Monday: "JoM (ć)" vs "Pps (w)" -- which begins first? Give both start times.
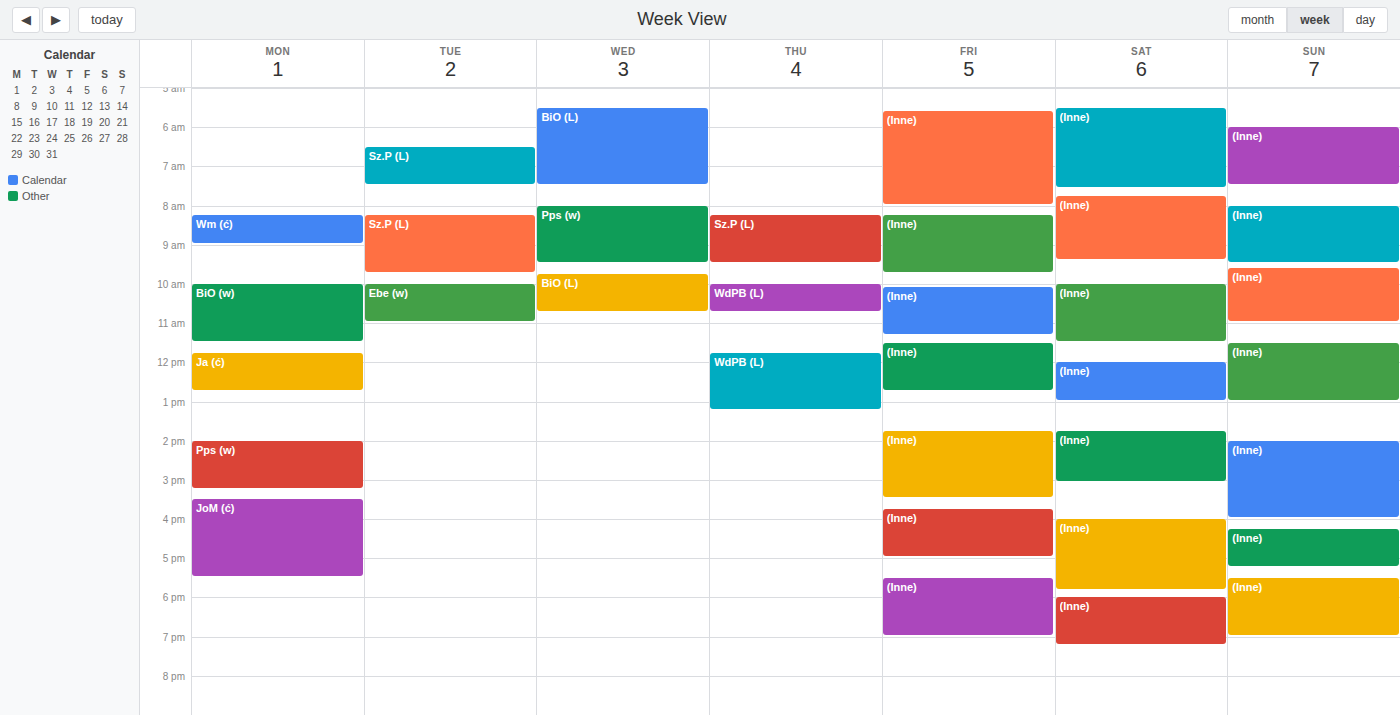
"Pps (w)" 14:00; "JoM (ć)" 15:30.